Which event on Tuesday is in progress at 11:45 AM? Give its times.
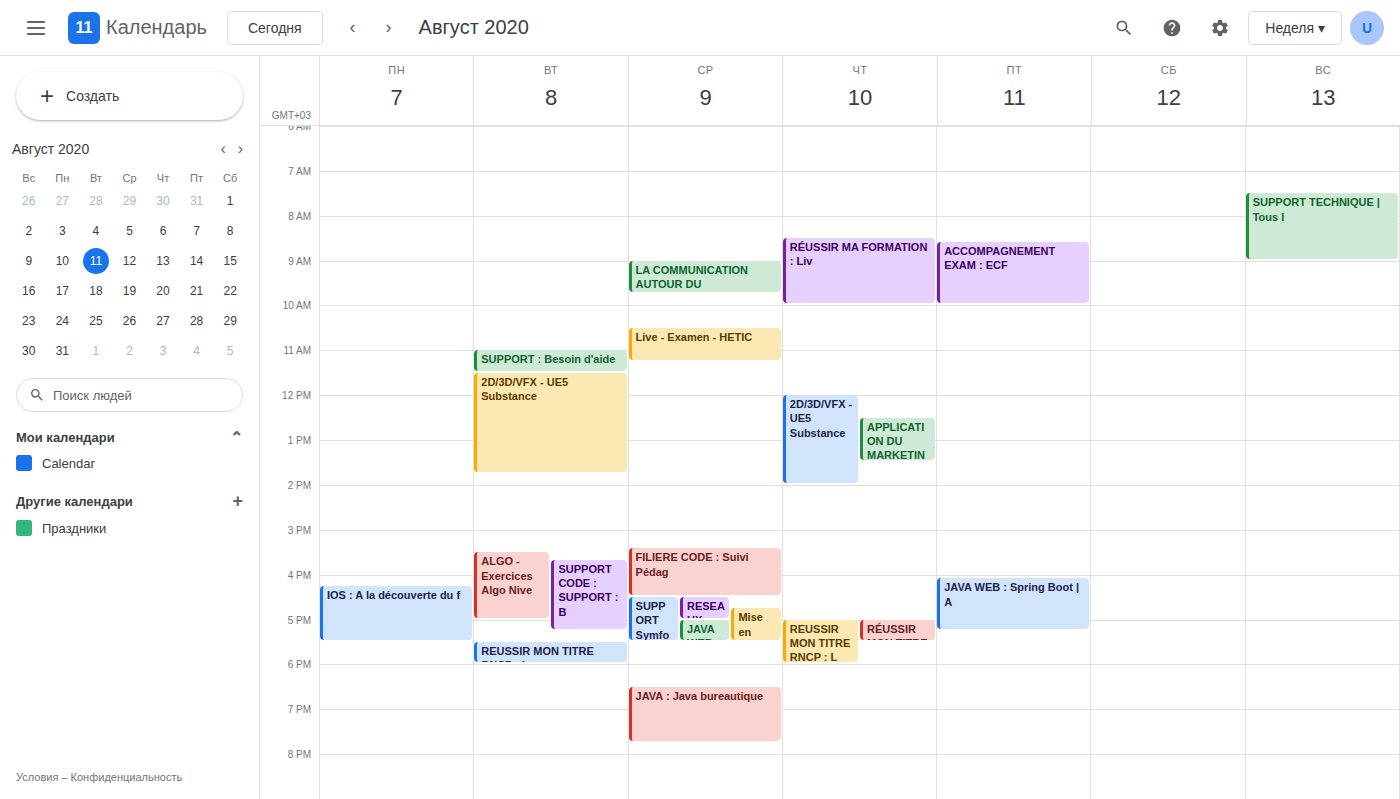
"2D/3D/VFX - UE5 Substance", 11:30 AM to 1:45 PM